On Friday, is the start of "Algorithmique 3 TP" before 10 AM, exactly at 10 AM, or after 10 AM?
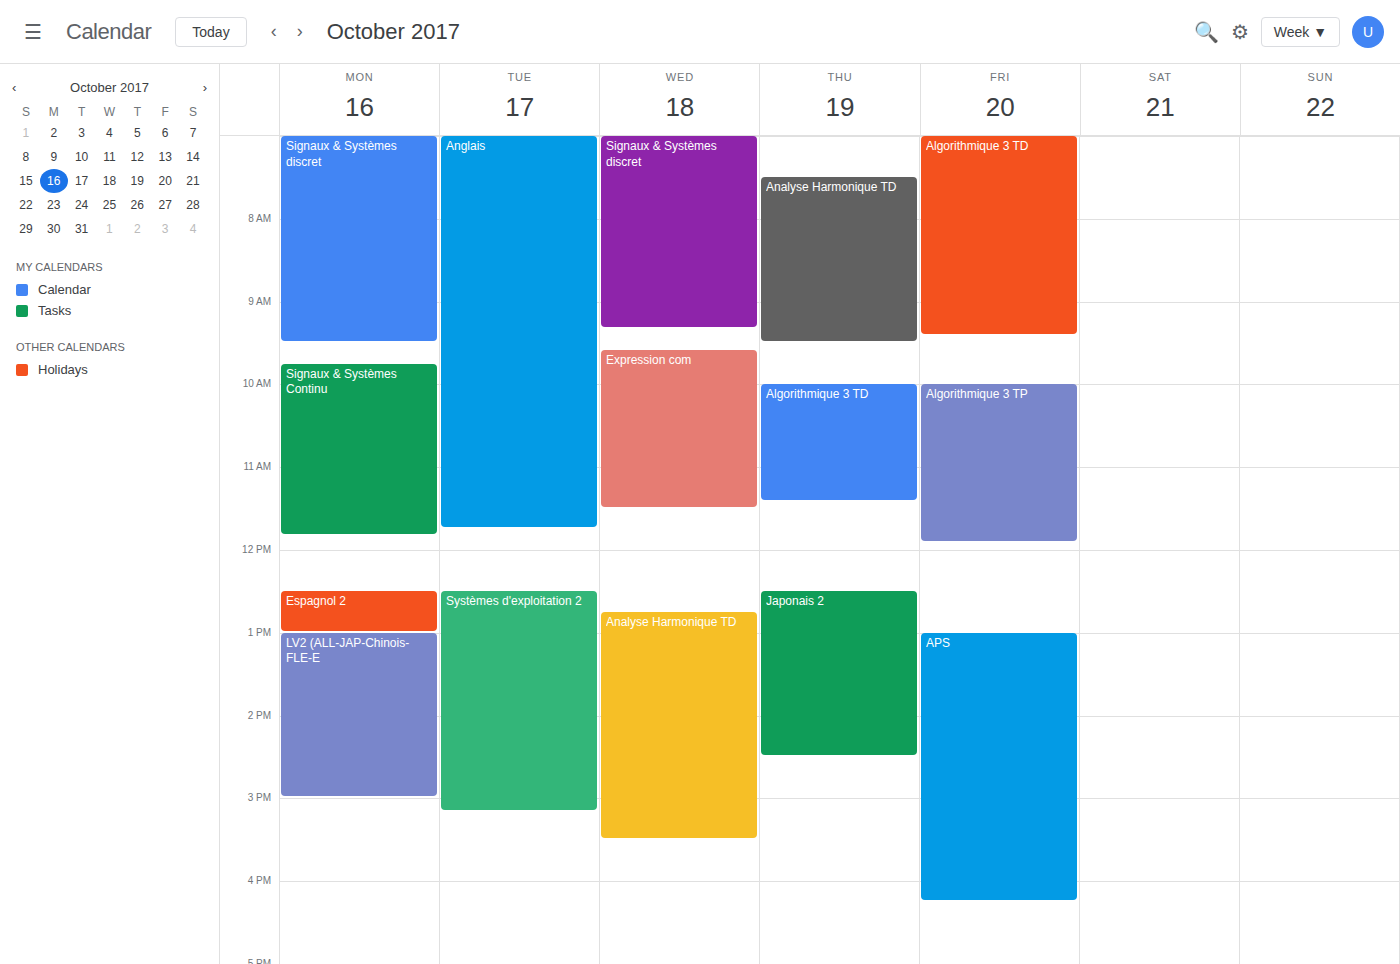
10:00 AM -- exactly at 10 AM, on the 10 AM line.